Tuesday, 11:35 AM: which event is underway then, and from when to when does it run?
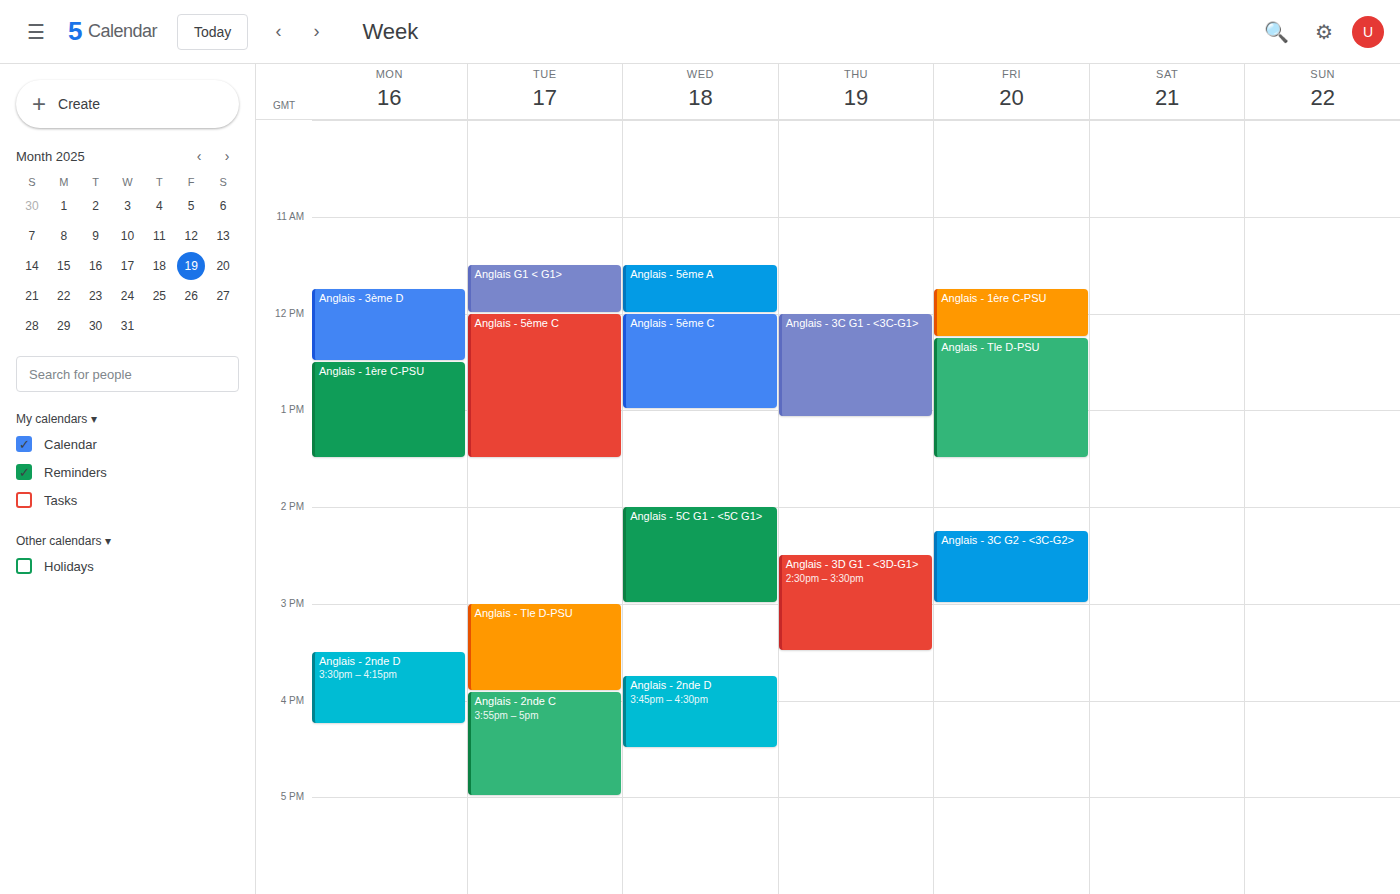
"Anglais G1 < G1>", 11:30 AM to 12:00 PM